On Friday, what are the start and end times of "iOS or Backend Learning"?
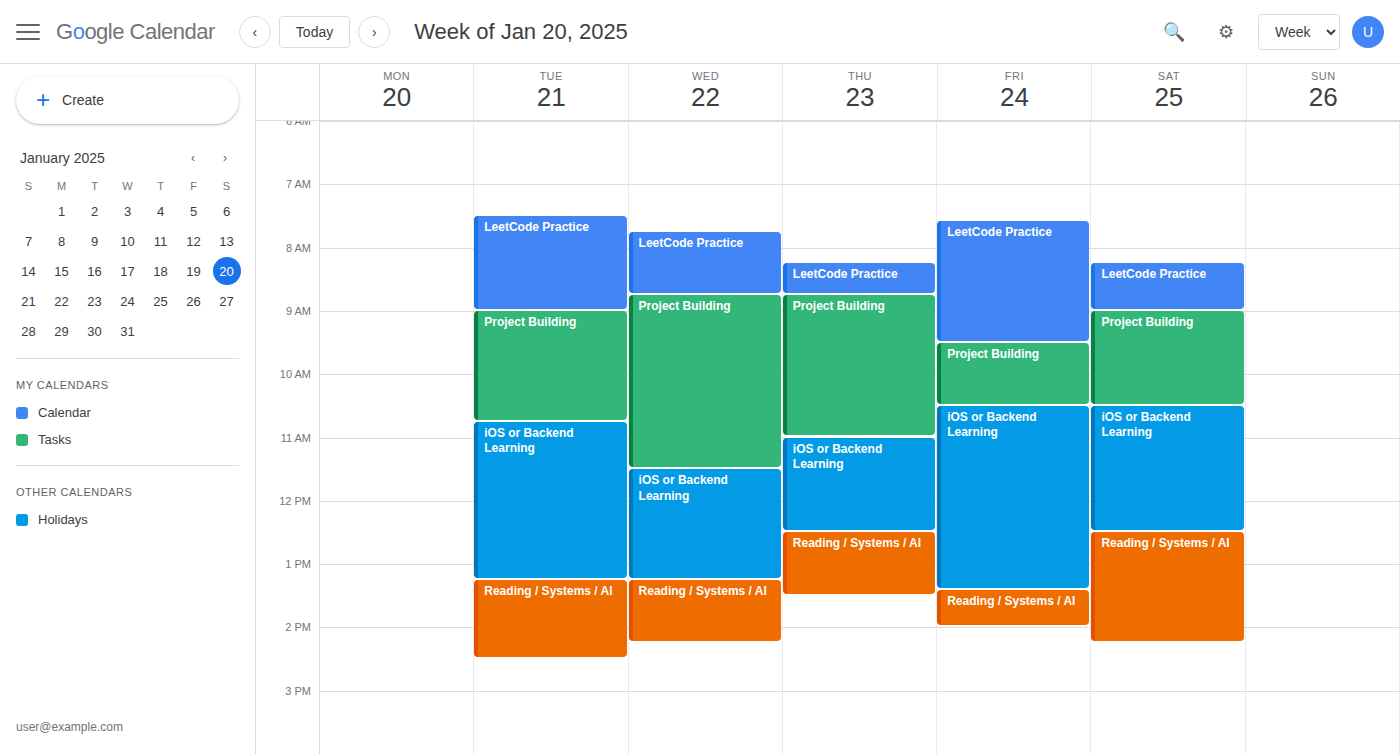
10:30 to 13:25